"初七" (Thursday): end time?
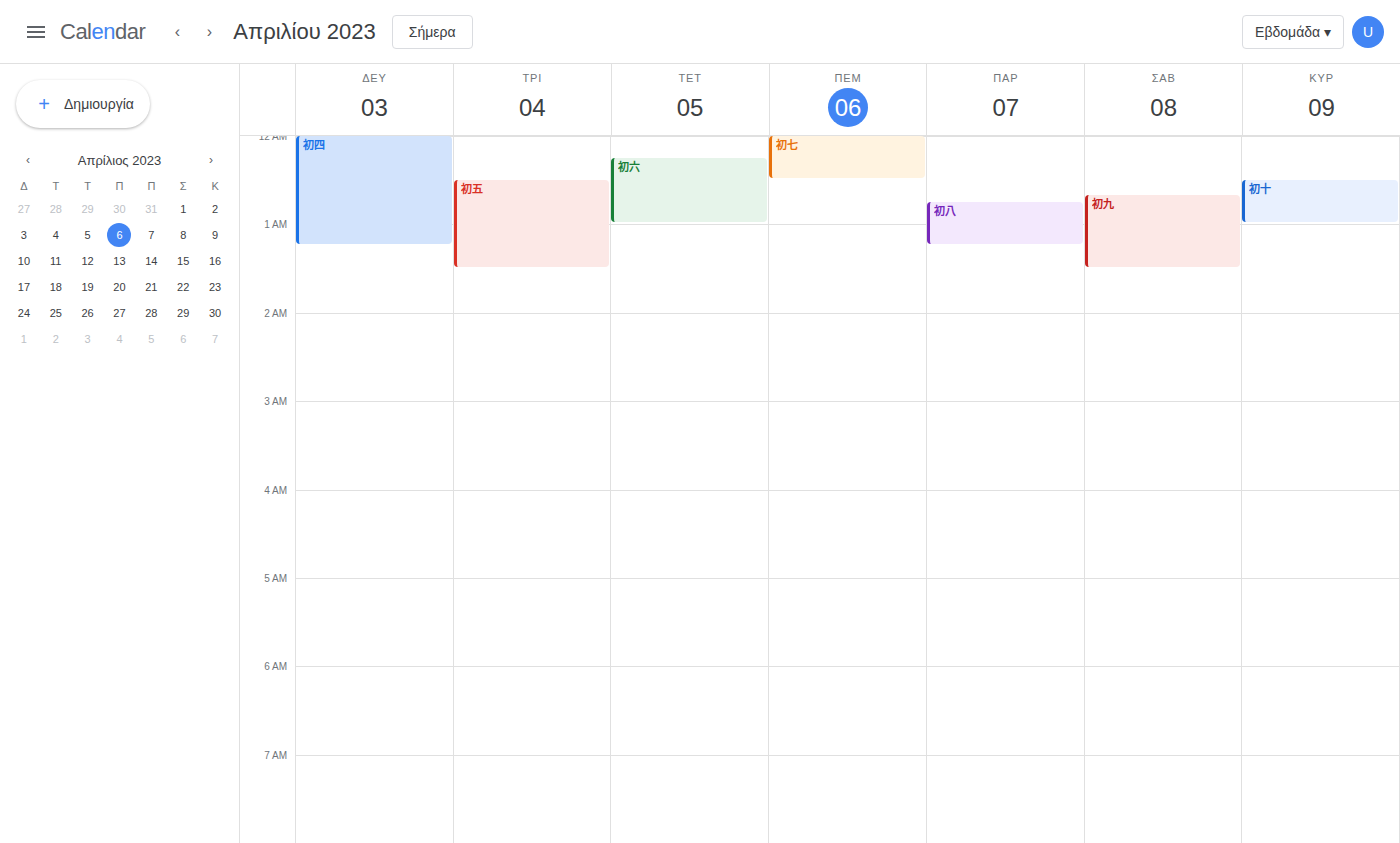
12:30 AM